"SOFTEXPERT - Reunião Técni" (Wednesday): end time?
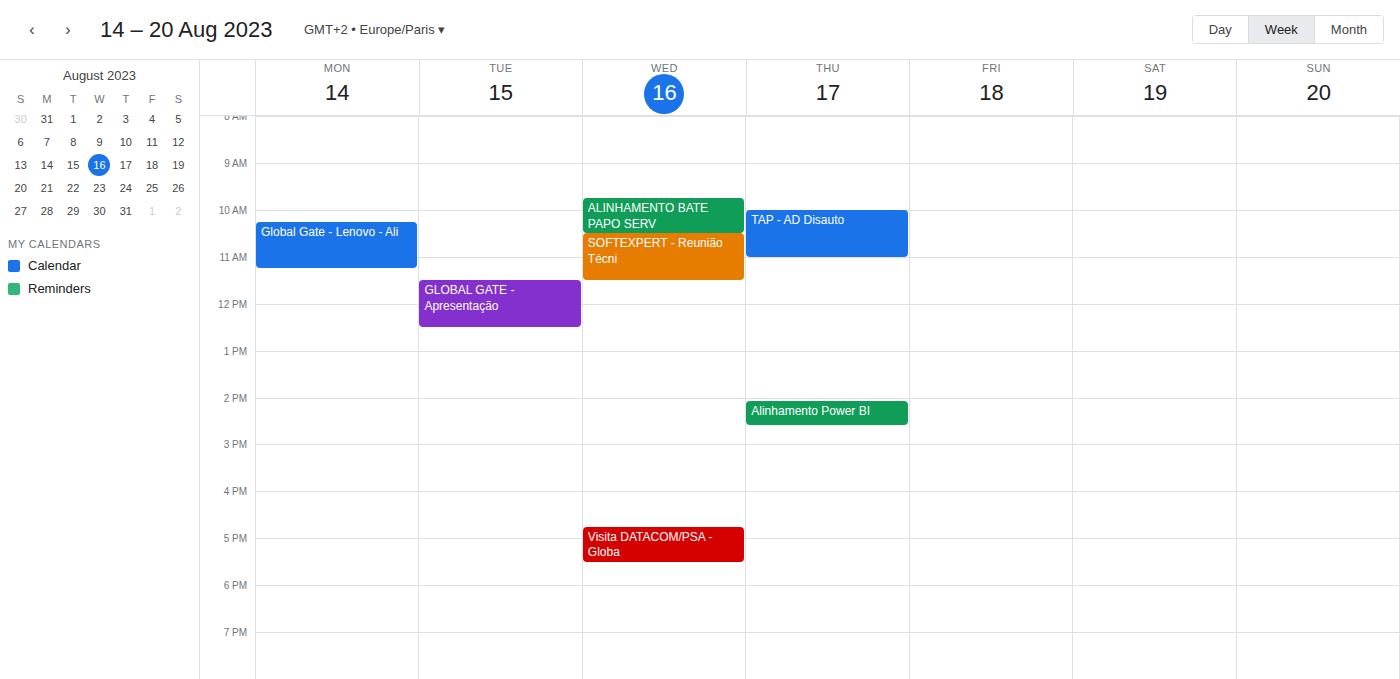
11:30 AM